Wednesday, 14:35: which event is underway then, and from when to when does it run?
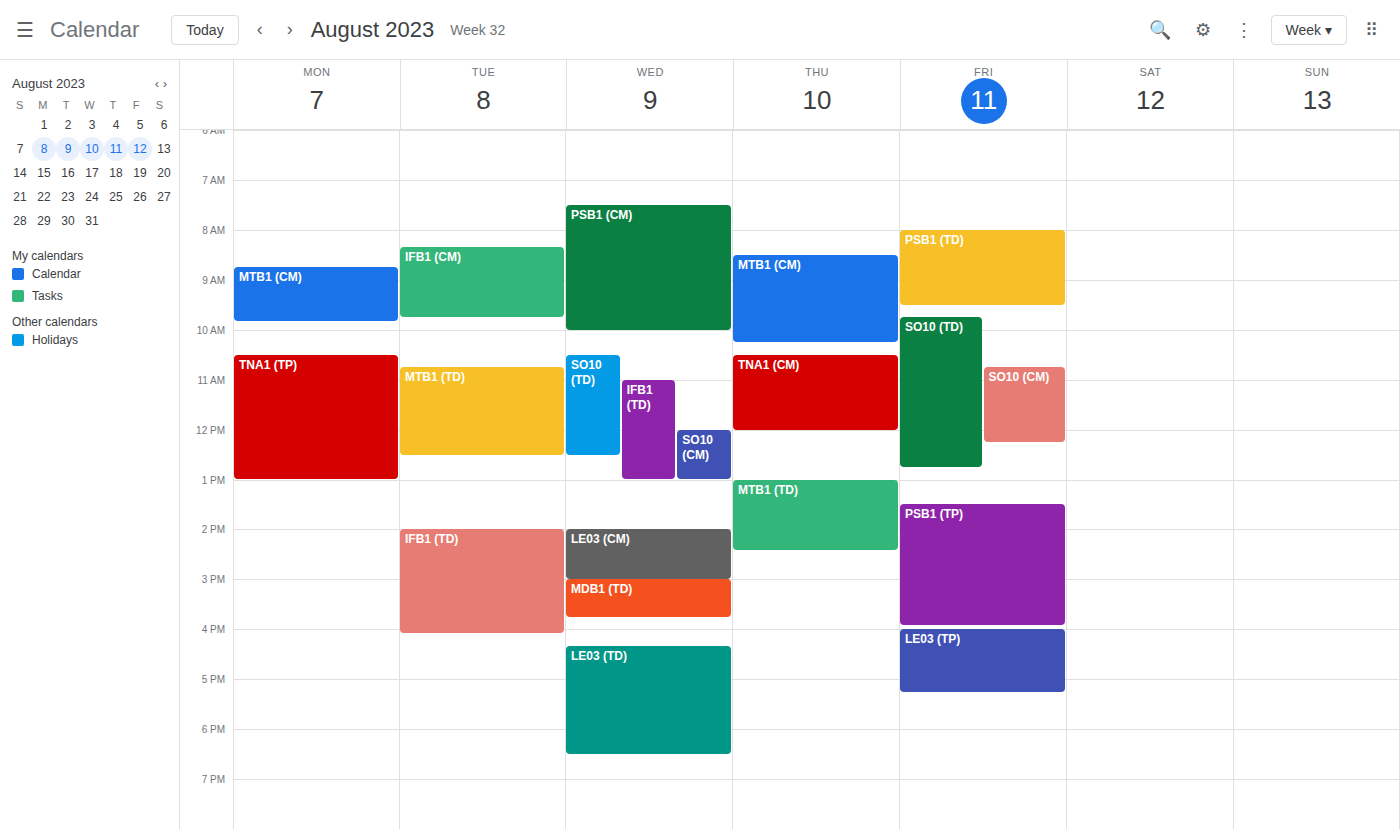
"LE03 (CM)", 14:00 to 15:00